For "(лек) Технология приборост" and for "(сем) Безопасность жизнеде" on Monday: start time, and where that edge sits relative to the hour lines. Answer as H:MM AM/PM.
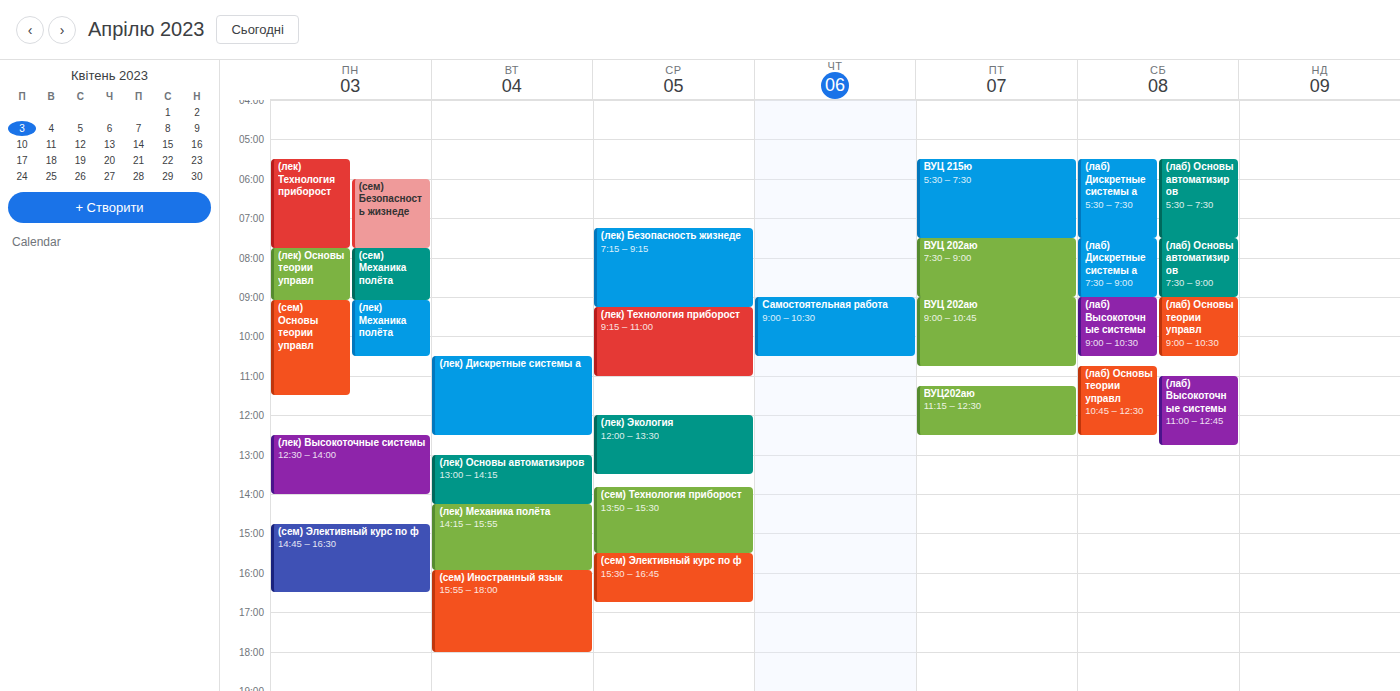
"(лек) Технология приборост": 5:30 AM, halfway between the 5 AM and 6 AM lines. "(сем) Безопасность жизнеде": 6:00 AM, exactly on the 6 AM line.